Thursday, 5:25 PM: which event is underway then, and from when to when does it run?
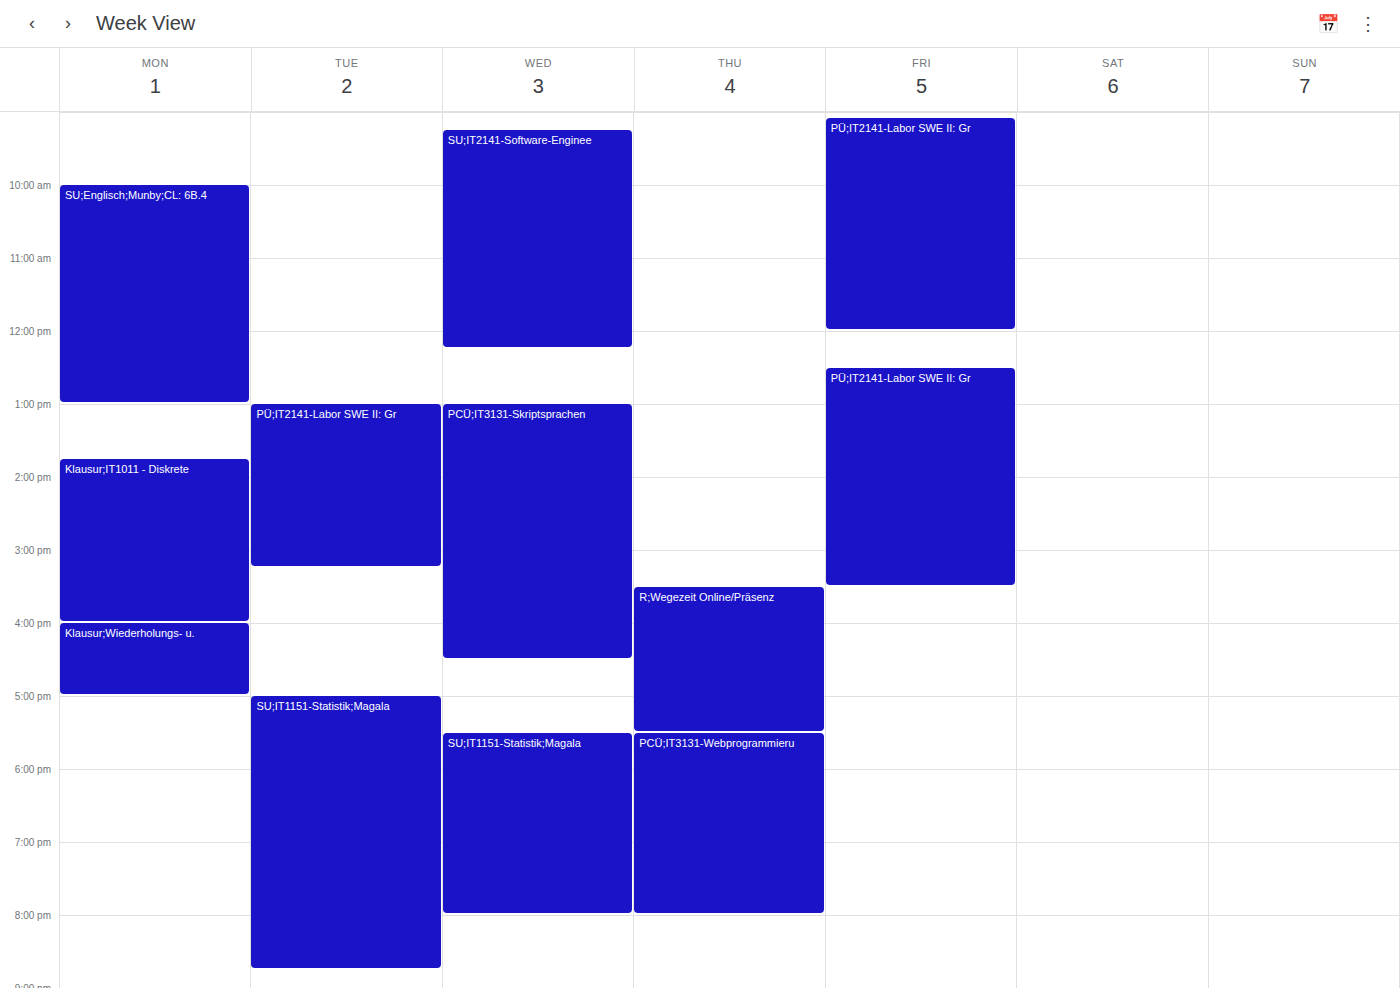
"R;Wegezeit Online/Präsenz", 3:30 PM to 5:30 PM